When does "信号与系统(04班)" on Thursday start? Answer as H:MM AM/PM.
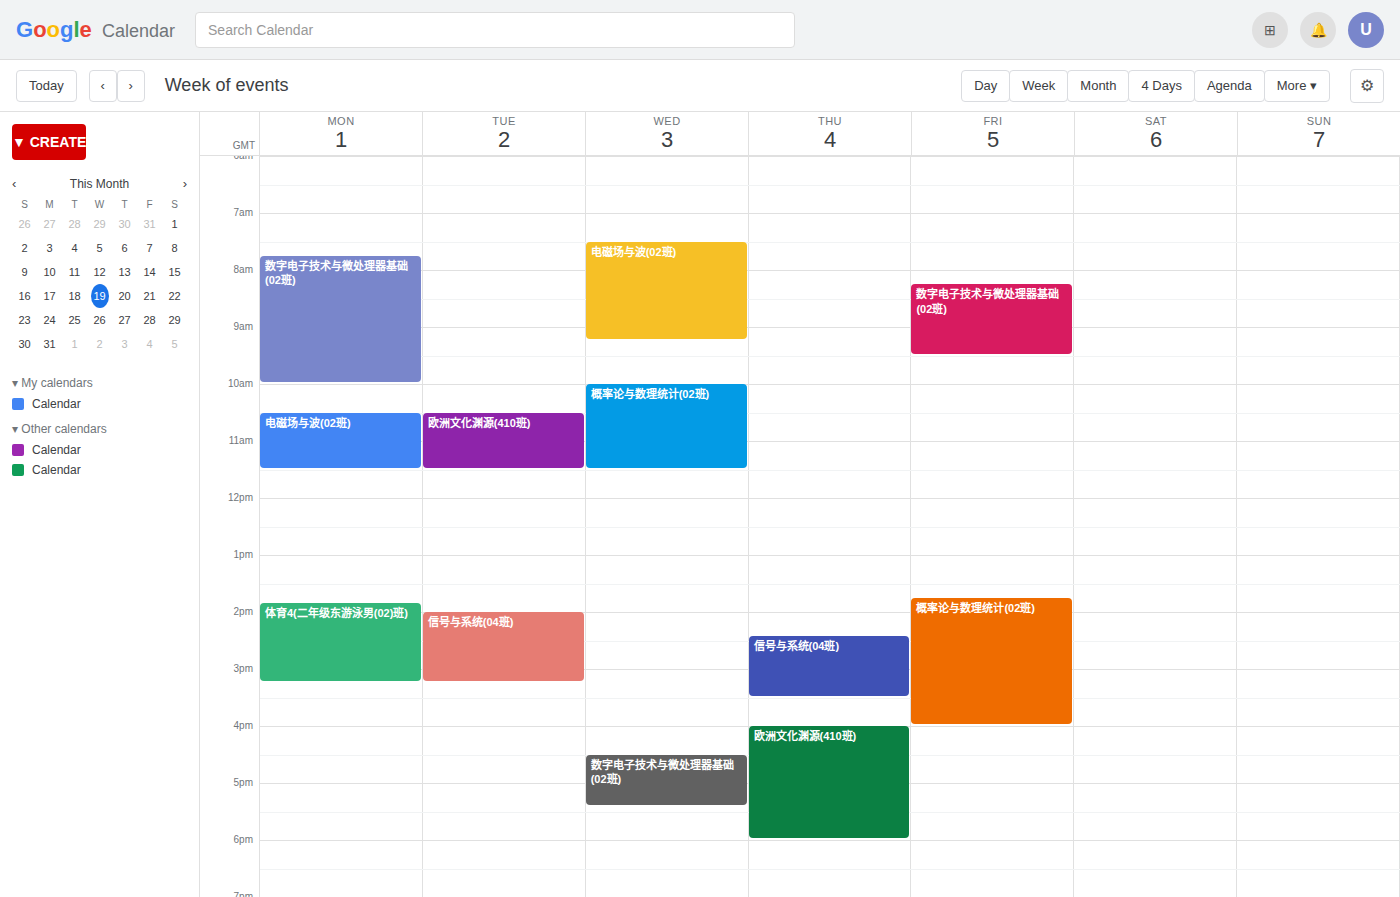
2:25 PM